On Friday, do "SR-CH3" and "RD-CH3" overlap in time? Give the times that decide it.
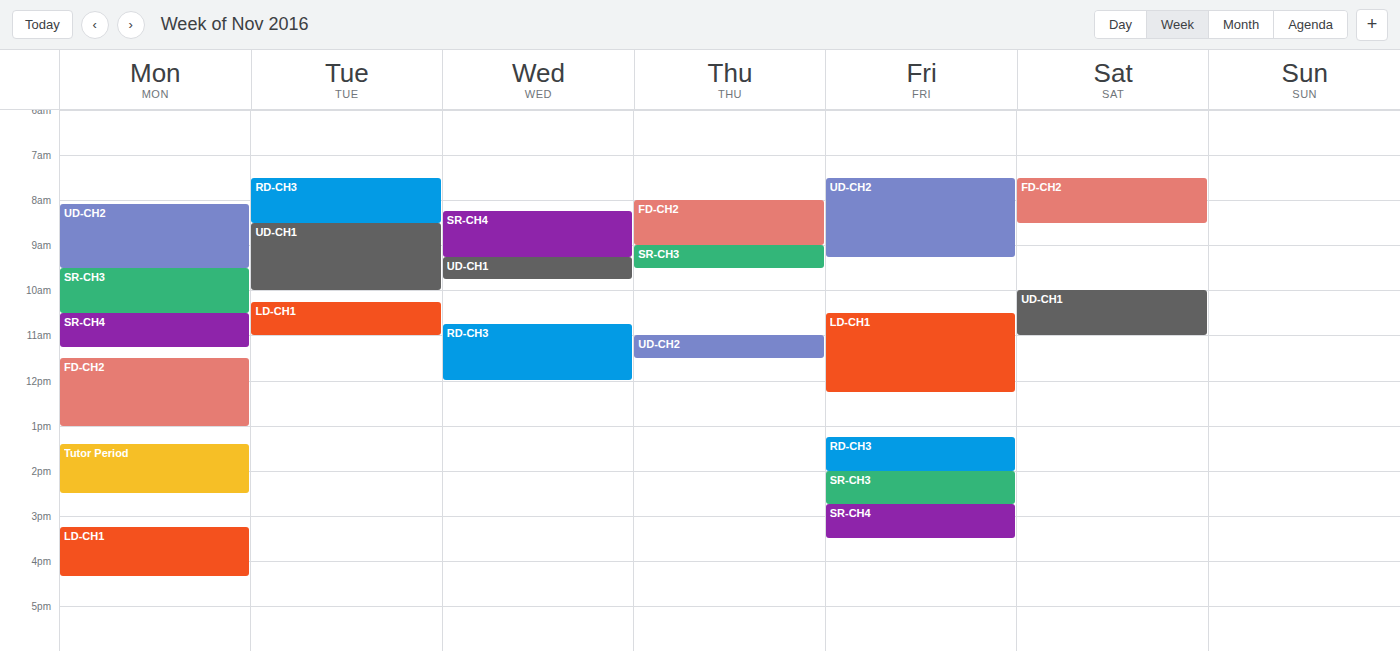
"RD-CH3" ends at 2:00 PM, exactly when "SR-CH3" starts -- they touch but do not overlap.